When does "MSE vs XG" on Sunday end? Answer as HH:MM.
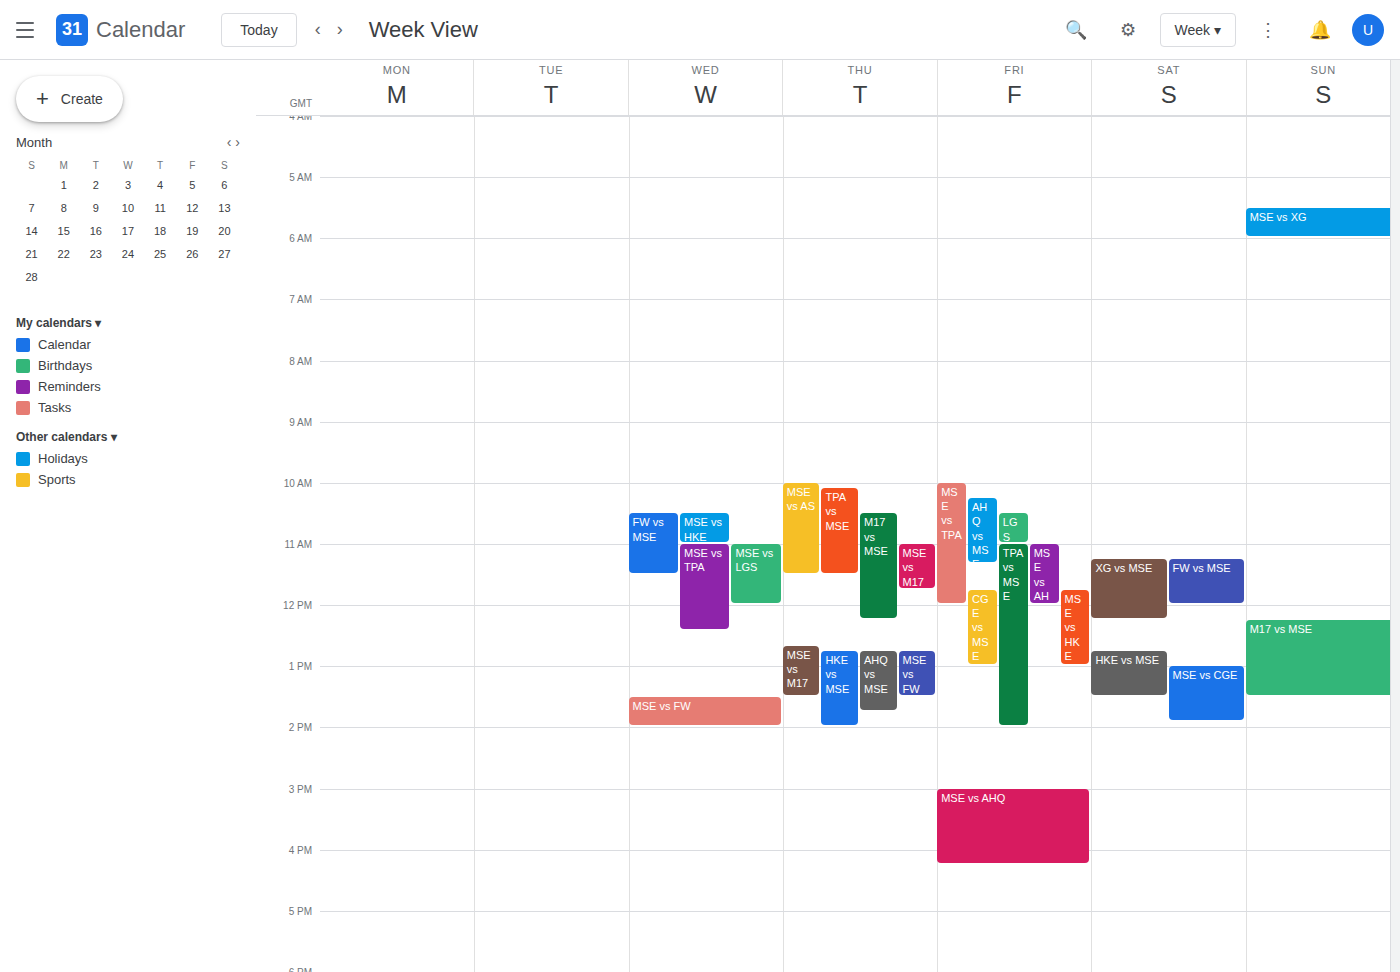
06:00